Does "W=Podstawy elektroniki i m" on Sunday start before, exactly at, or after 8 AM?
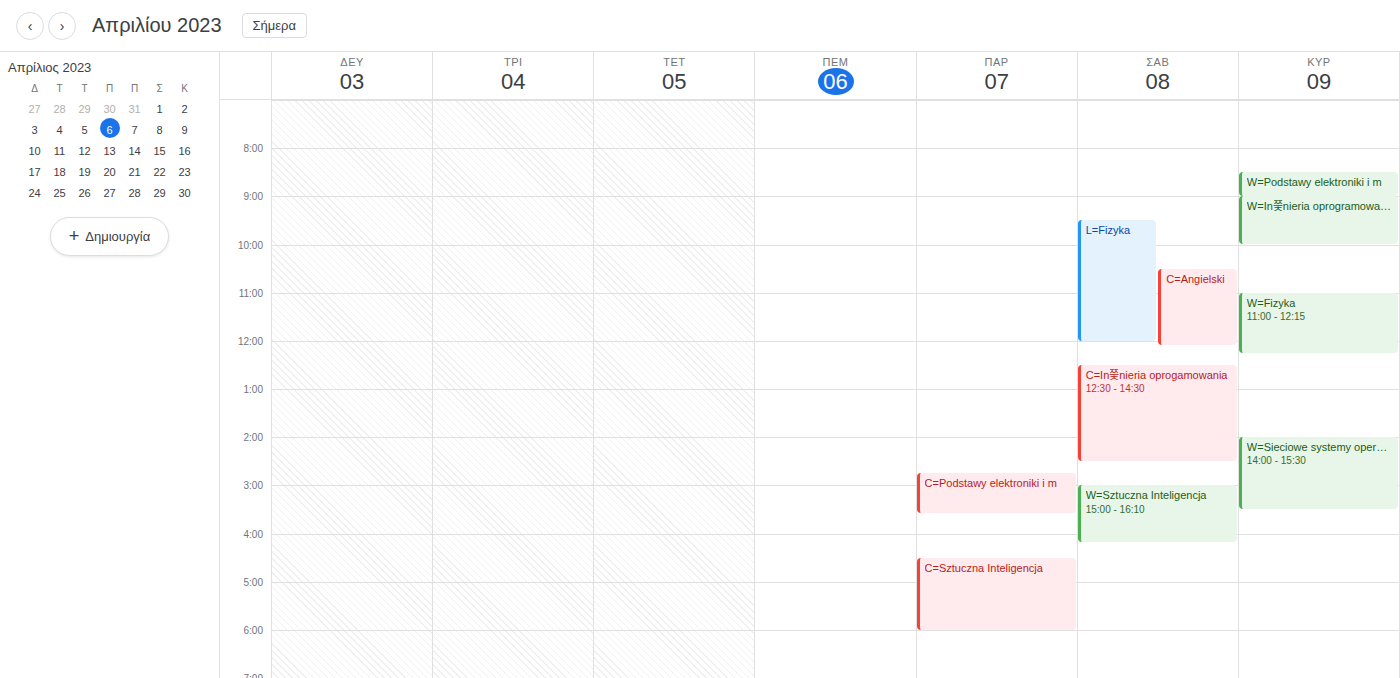
8:30 AM -- after 8 AM, 30 minutes below the 8 AM line.